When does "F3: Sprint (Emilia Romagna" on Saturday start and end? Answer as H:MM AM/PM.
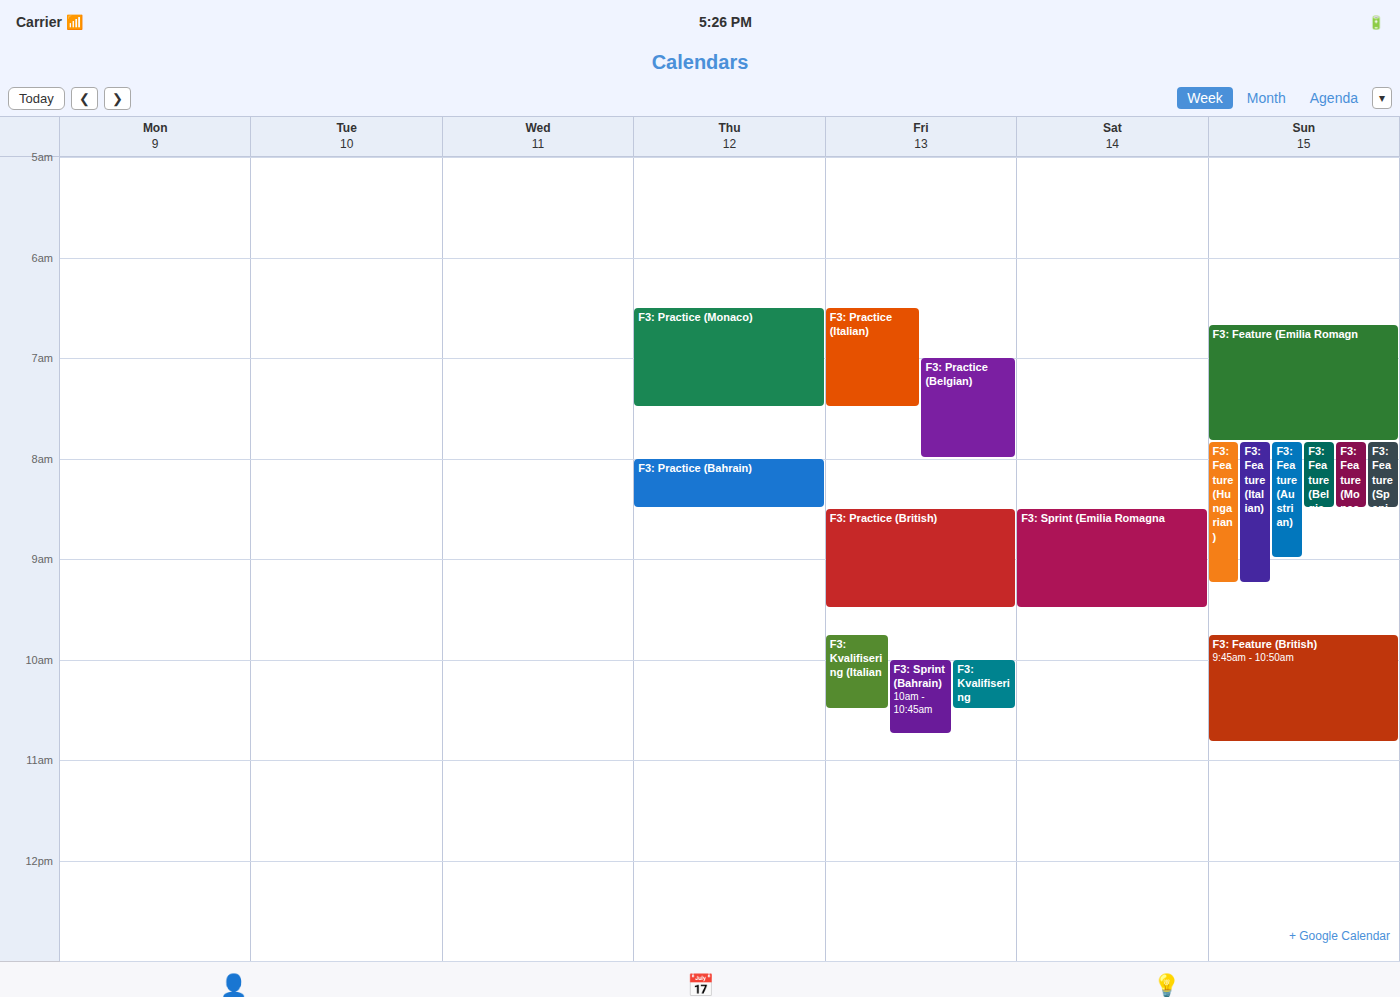
8:30 AM to 9:30 AM